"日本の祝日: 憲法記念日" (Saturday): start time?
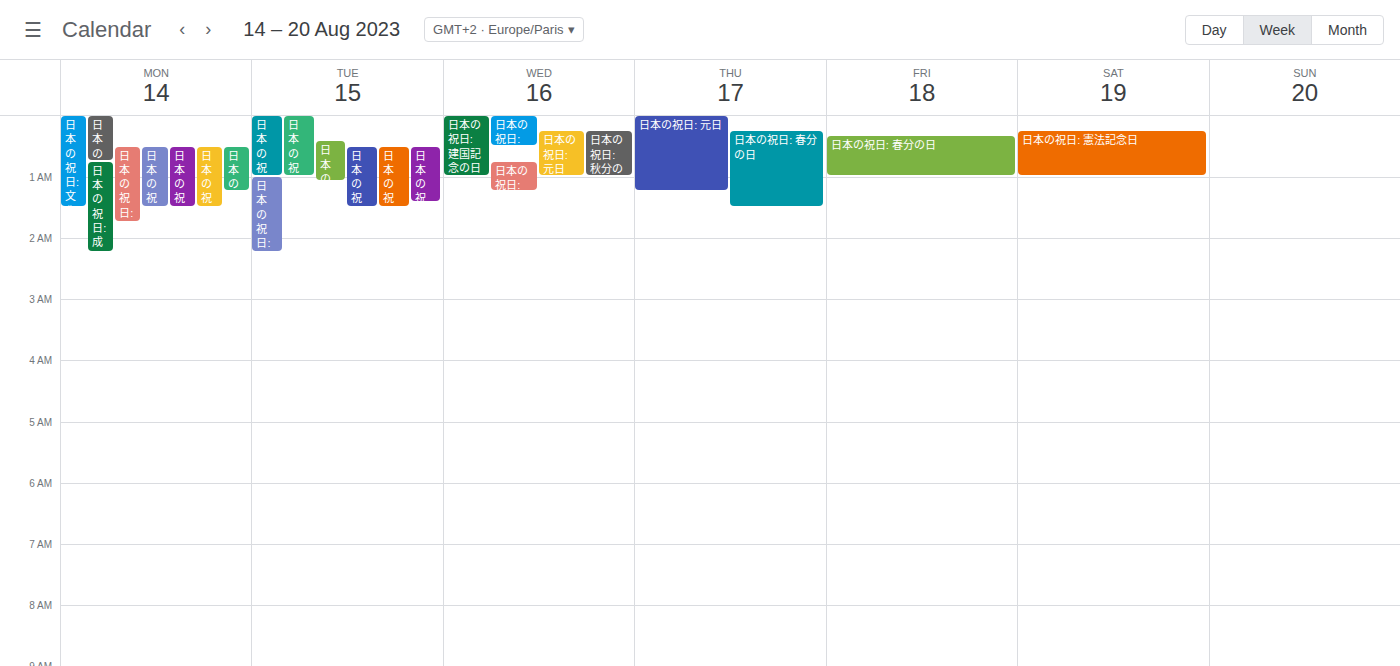
12:15 AM